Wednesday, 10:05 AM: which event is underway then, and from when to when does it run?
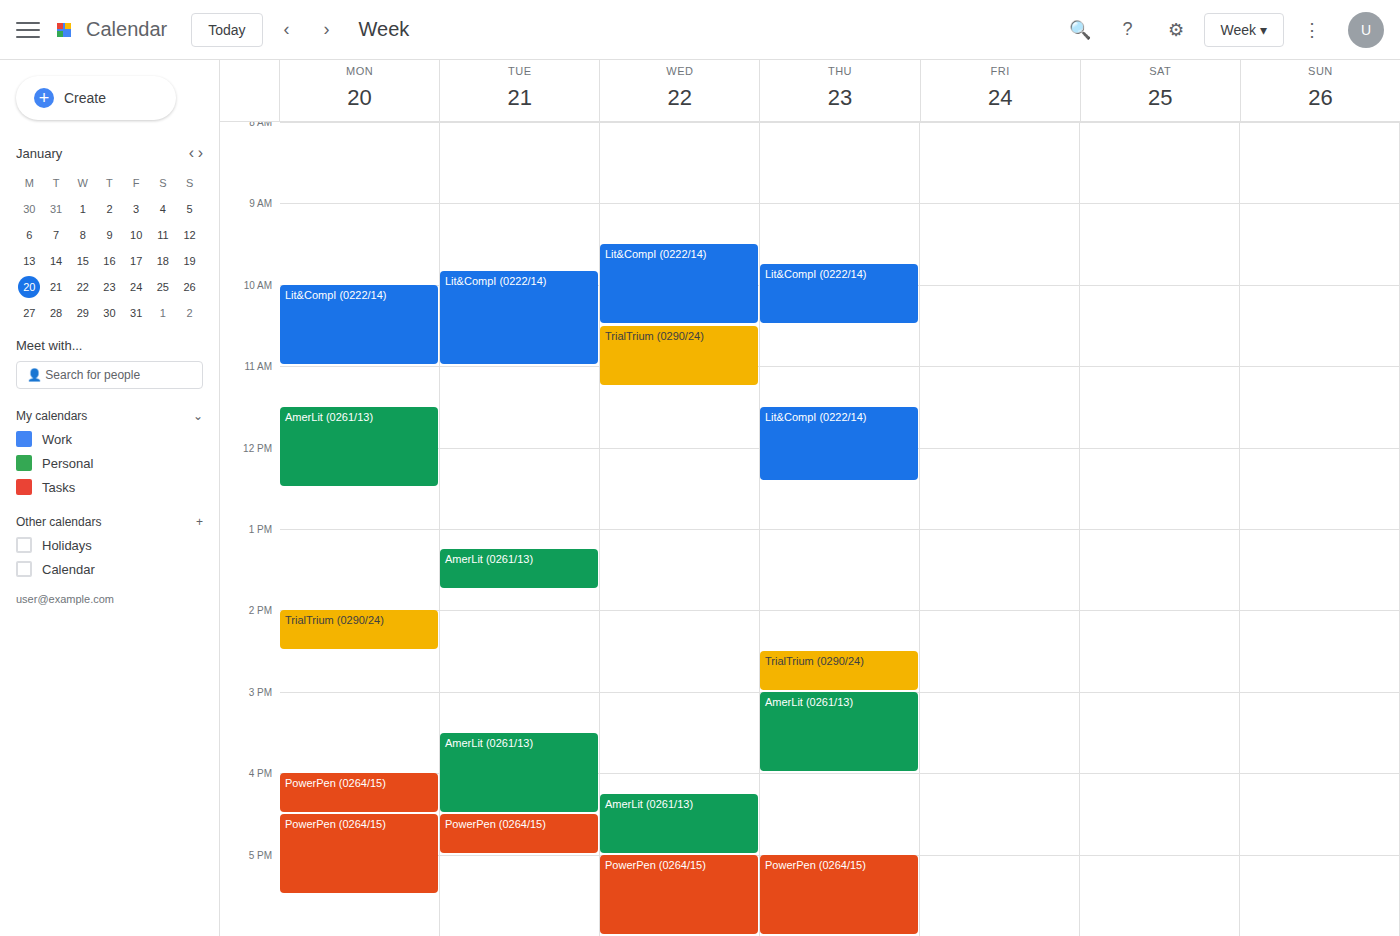
"Lit&CompI (0222/14)", 9:30 AM to 10:30 AM